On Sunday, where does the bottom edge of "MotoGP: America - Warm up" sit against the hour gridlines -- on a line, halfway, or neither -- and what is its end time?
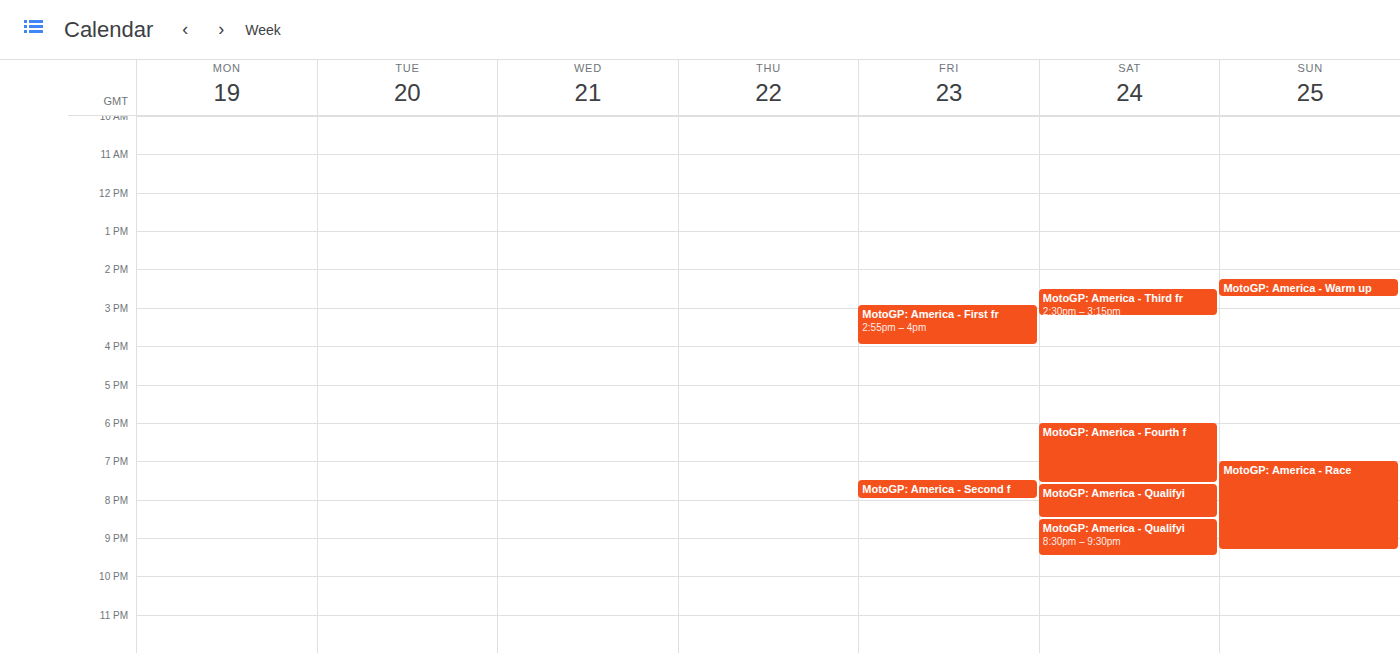
2:45 PM -- neither: three quarters of the way from the 2 PM line to the 3 PM line.